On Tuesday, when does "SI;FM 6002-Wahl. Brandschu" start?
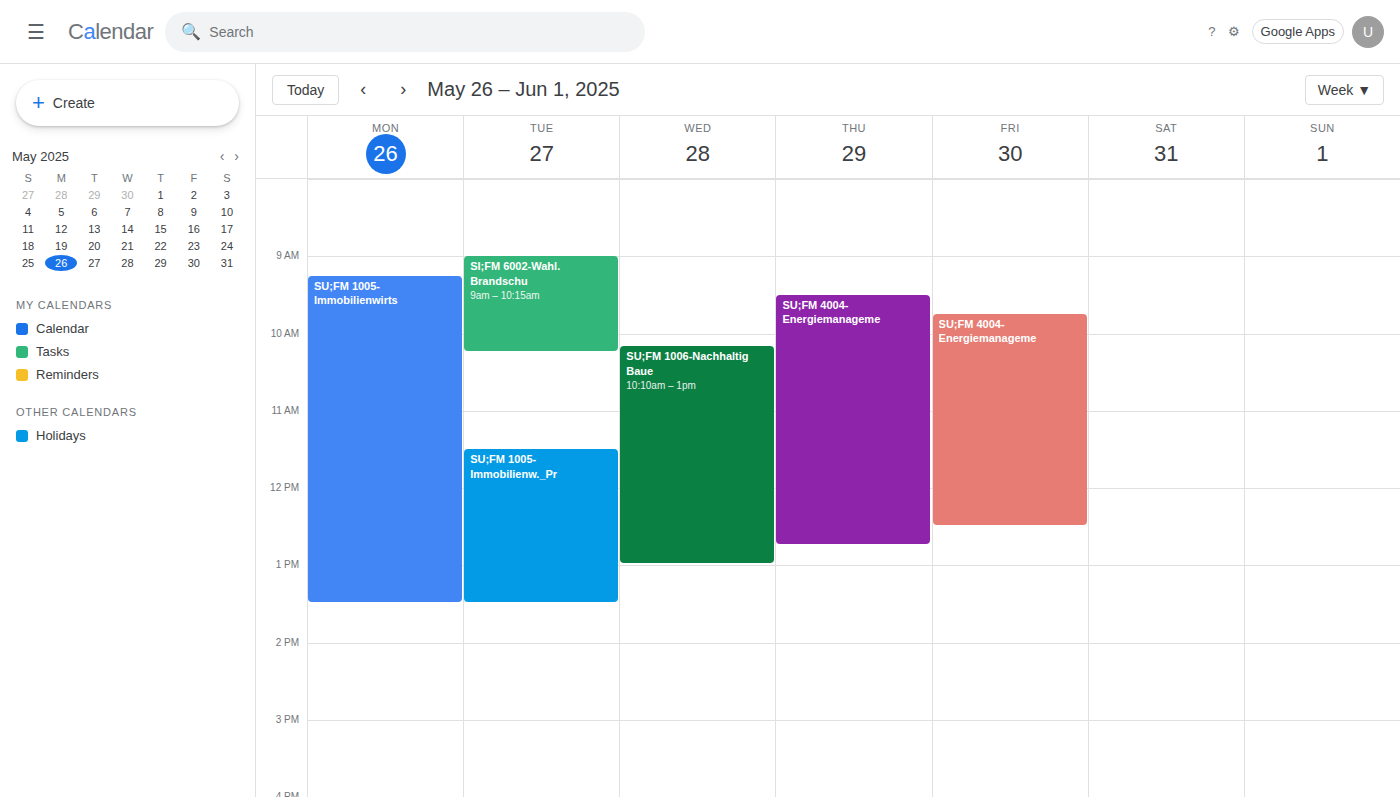
9:00 AM